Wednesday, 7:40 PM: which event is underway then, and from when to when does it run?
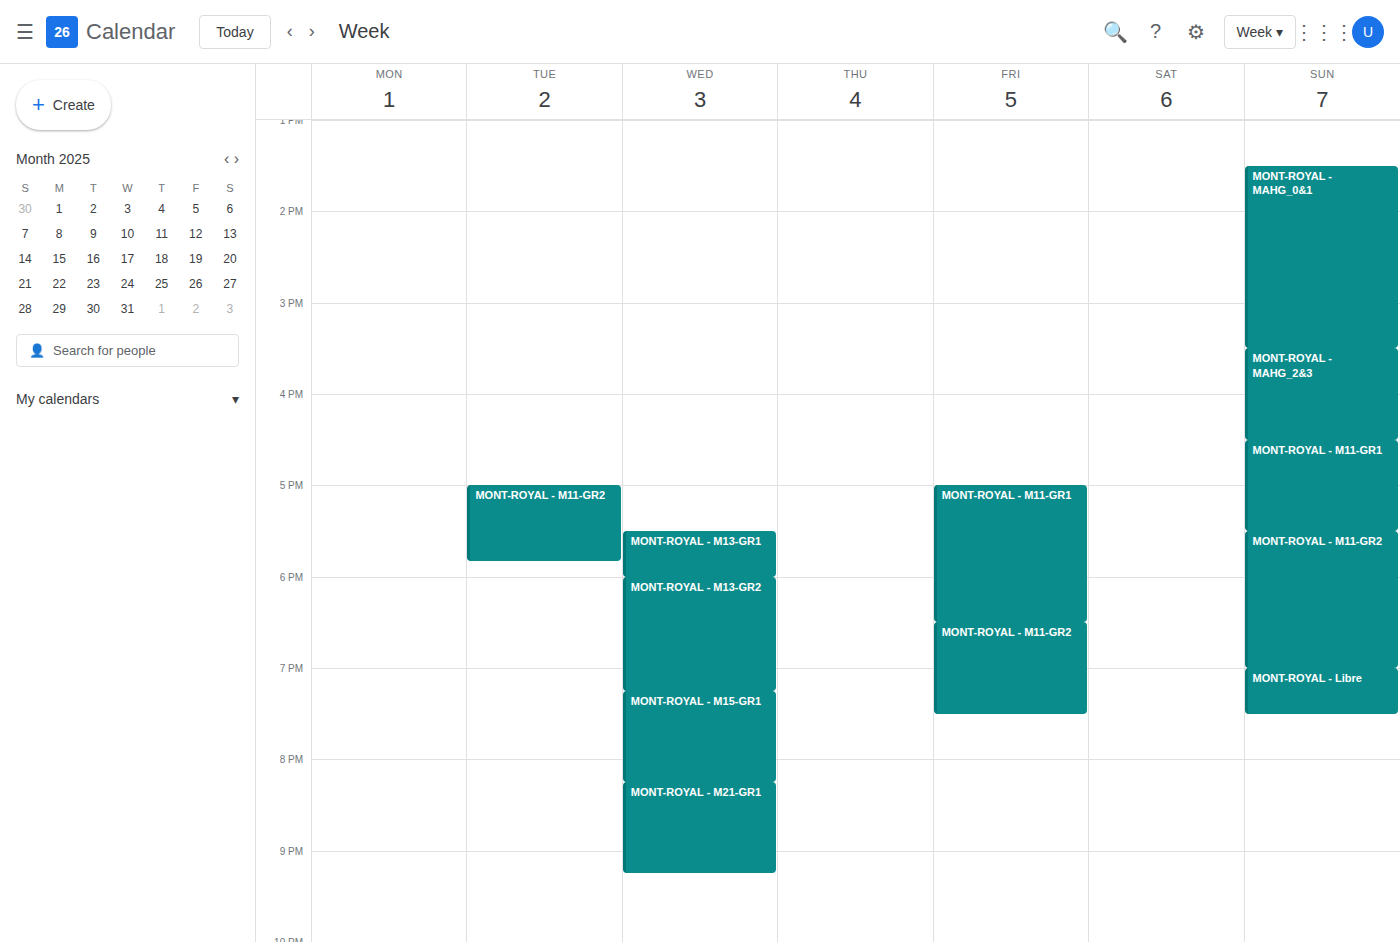
"MONT-ROYAL - M15-GR1", 7:15 PM to 8:15 PM